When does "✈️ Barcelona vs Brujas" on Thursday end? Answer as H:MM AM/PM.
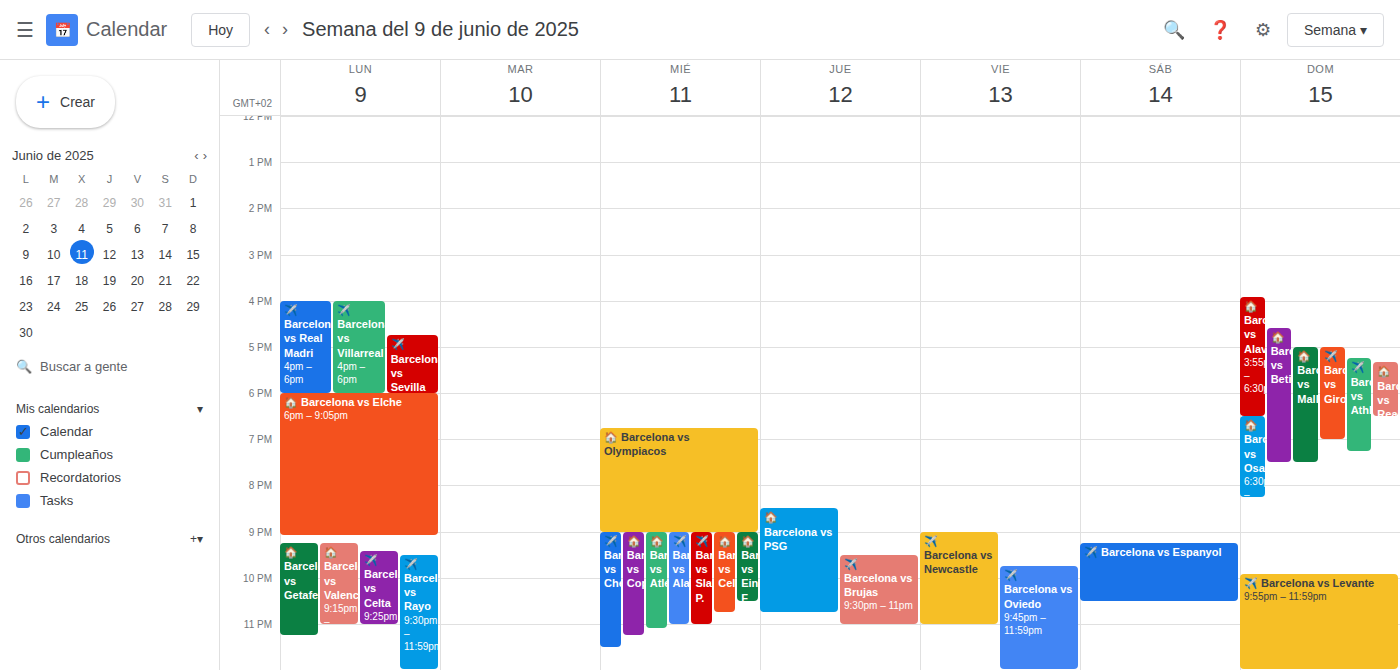
11:00 PM